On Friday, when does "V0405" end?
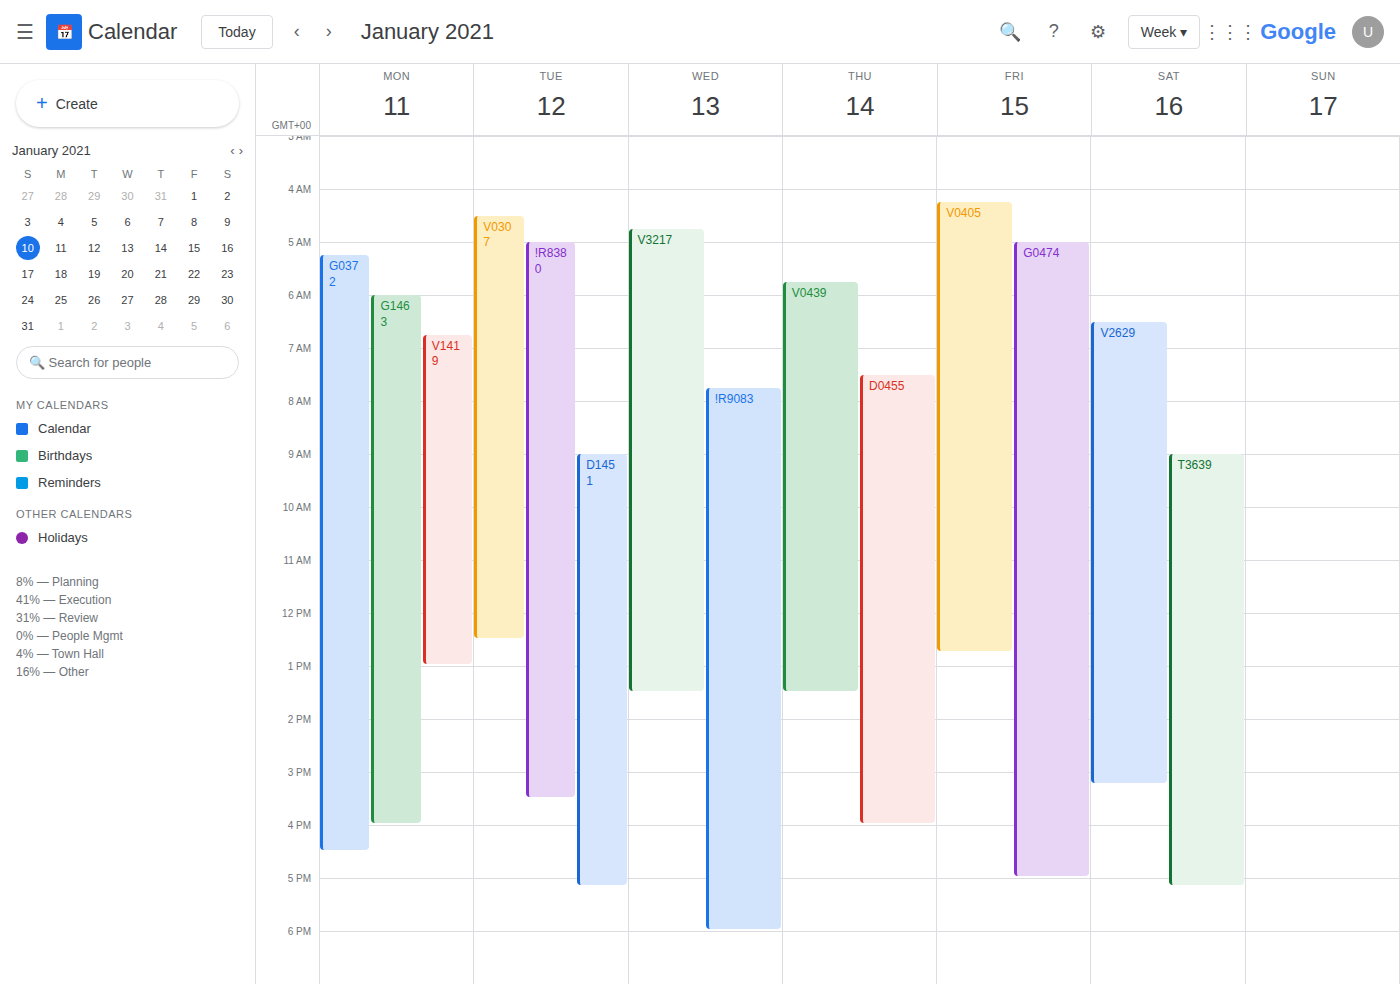
12:45 PM